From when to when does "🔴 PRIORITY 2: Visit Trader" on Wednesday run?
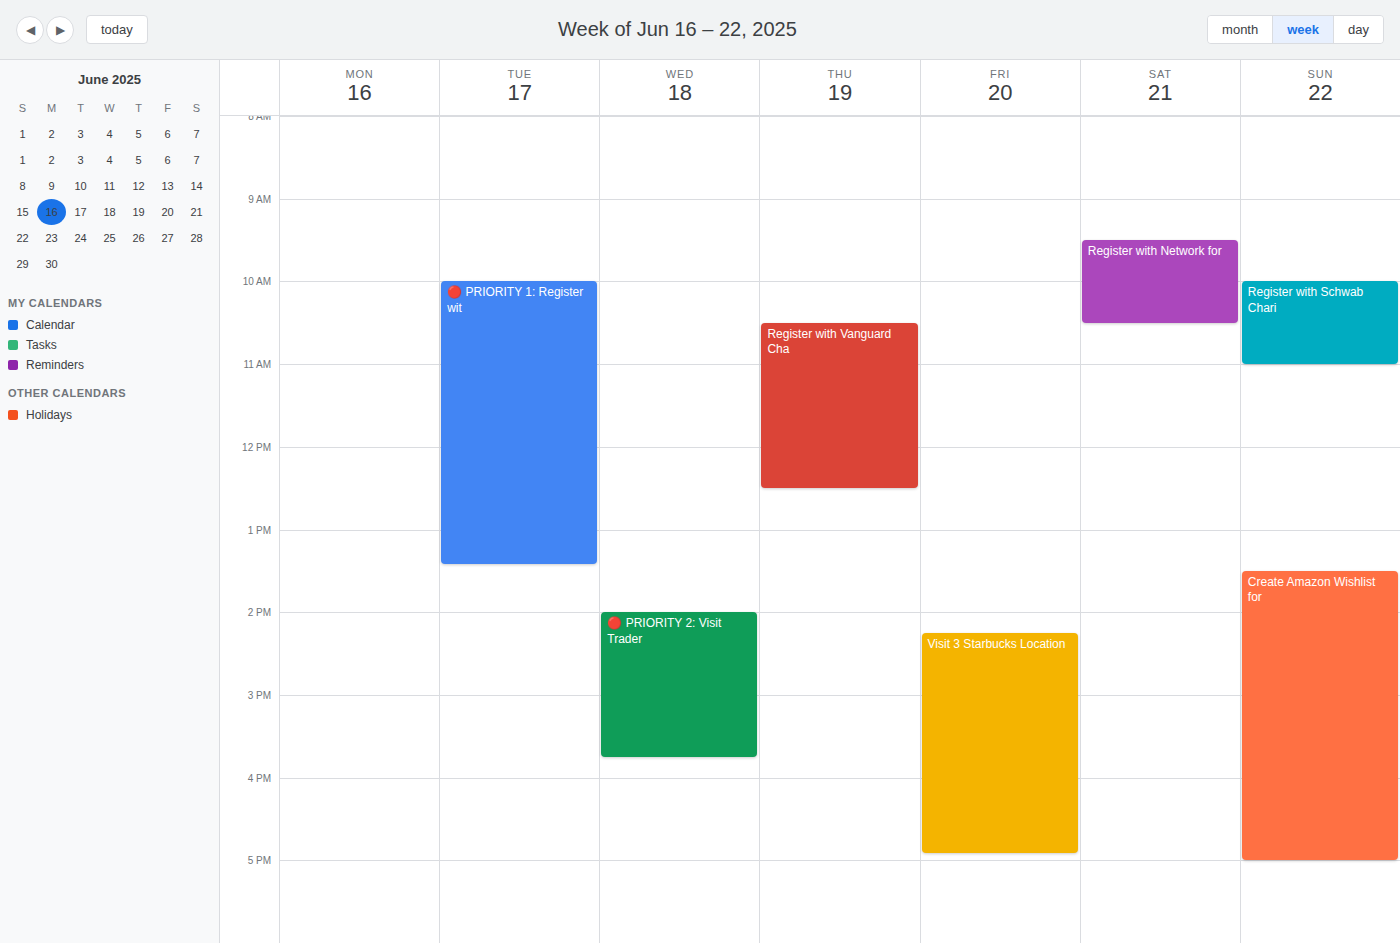
2:00 PM to 3:45 PM